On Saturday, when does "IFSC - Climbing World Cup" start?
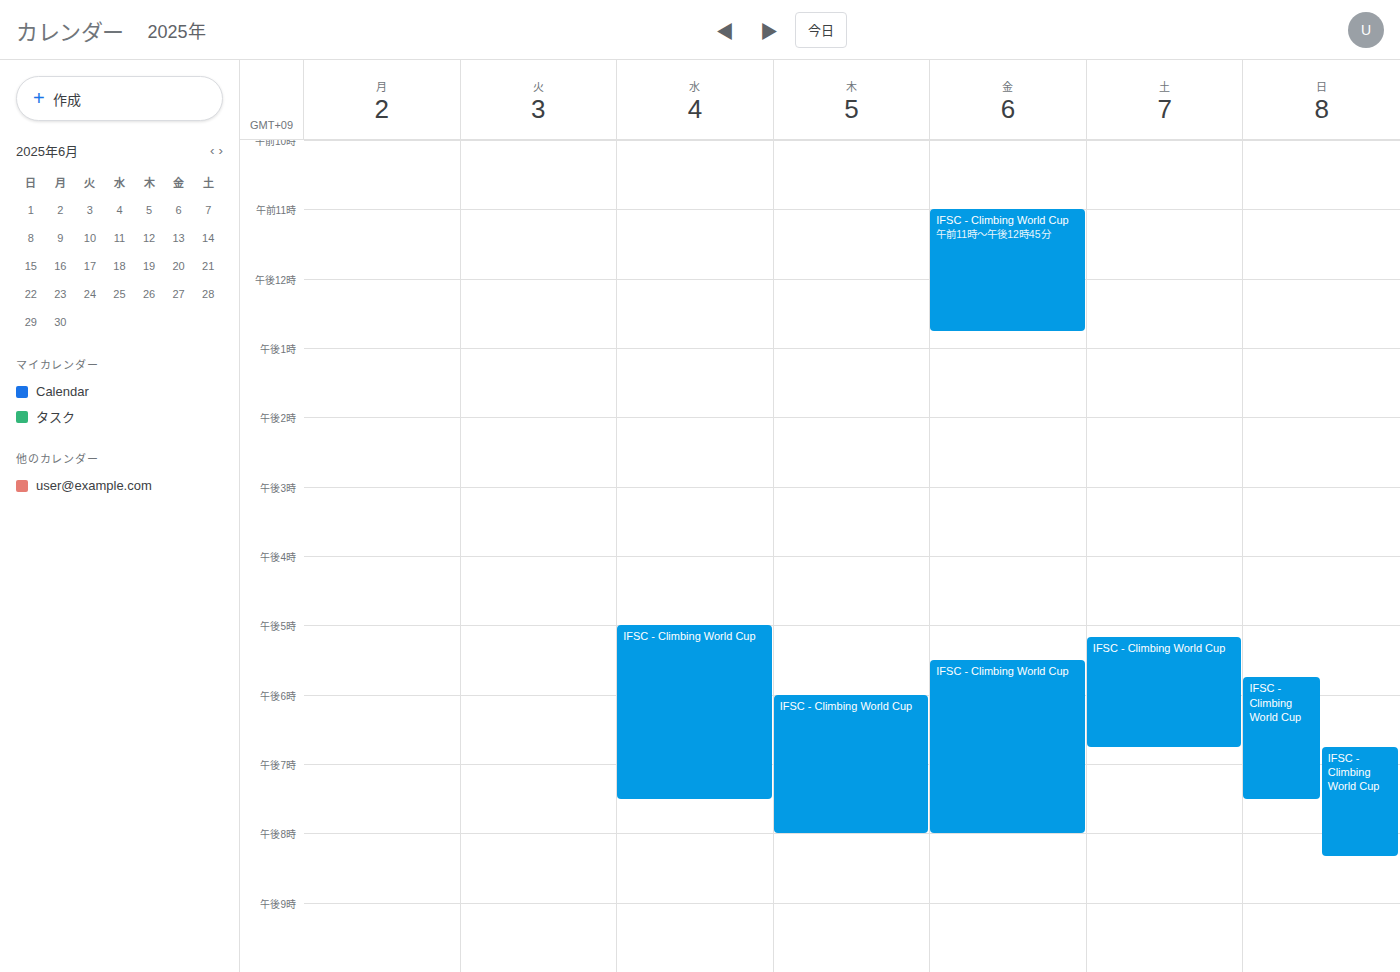
5:10 PM